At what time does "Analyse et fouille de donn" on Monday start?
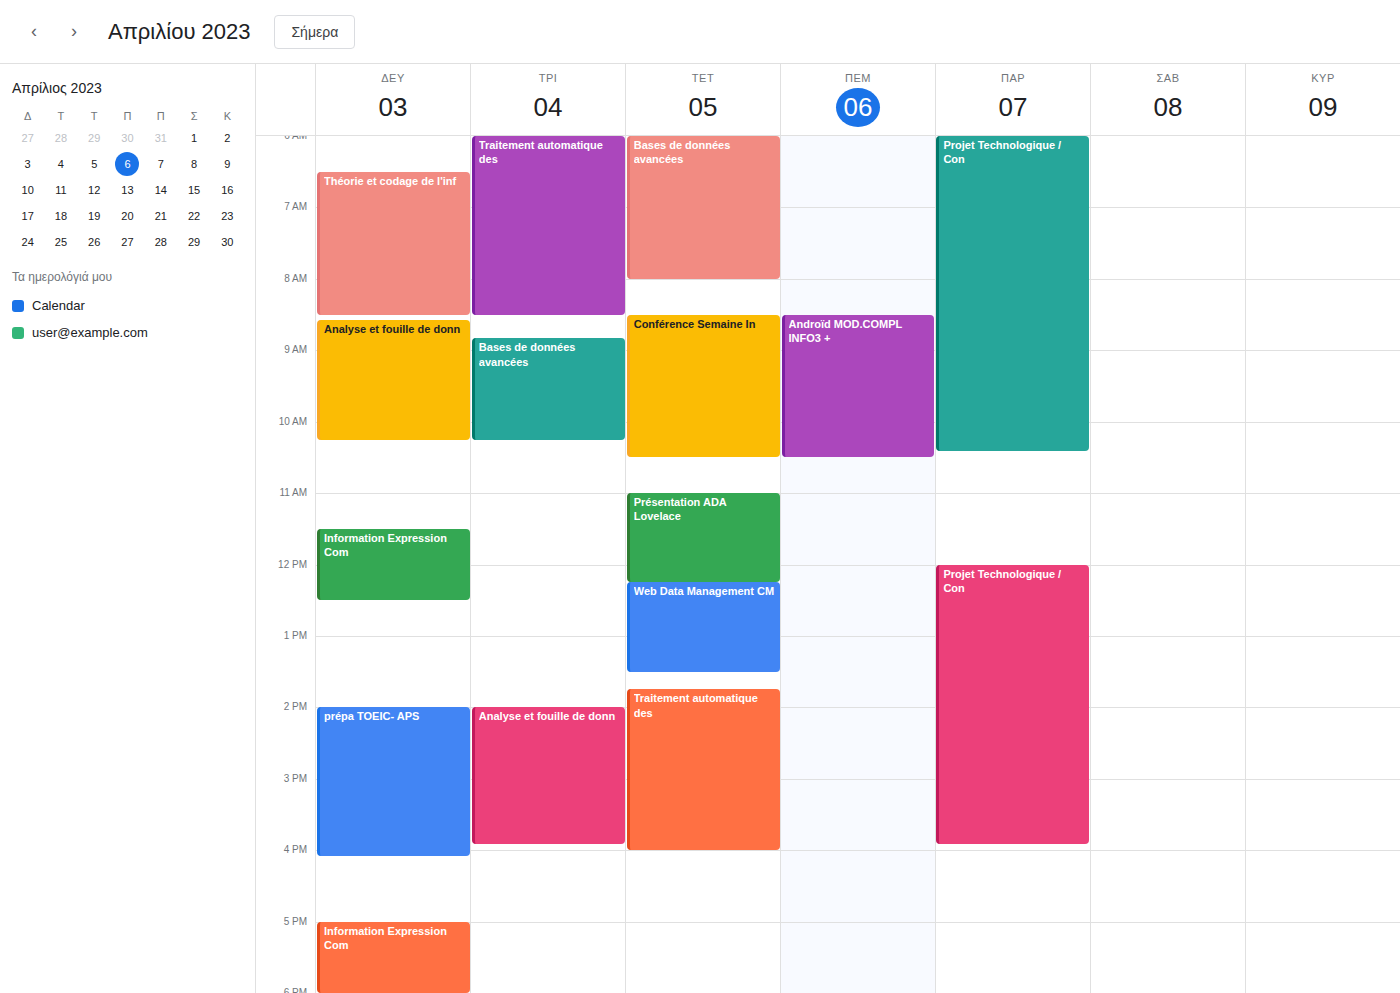
8:35 AM